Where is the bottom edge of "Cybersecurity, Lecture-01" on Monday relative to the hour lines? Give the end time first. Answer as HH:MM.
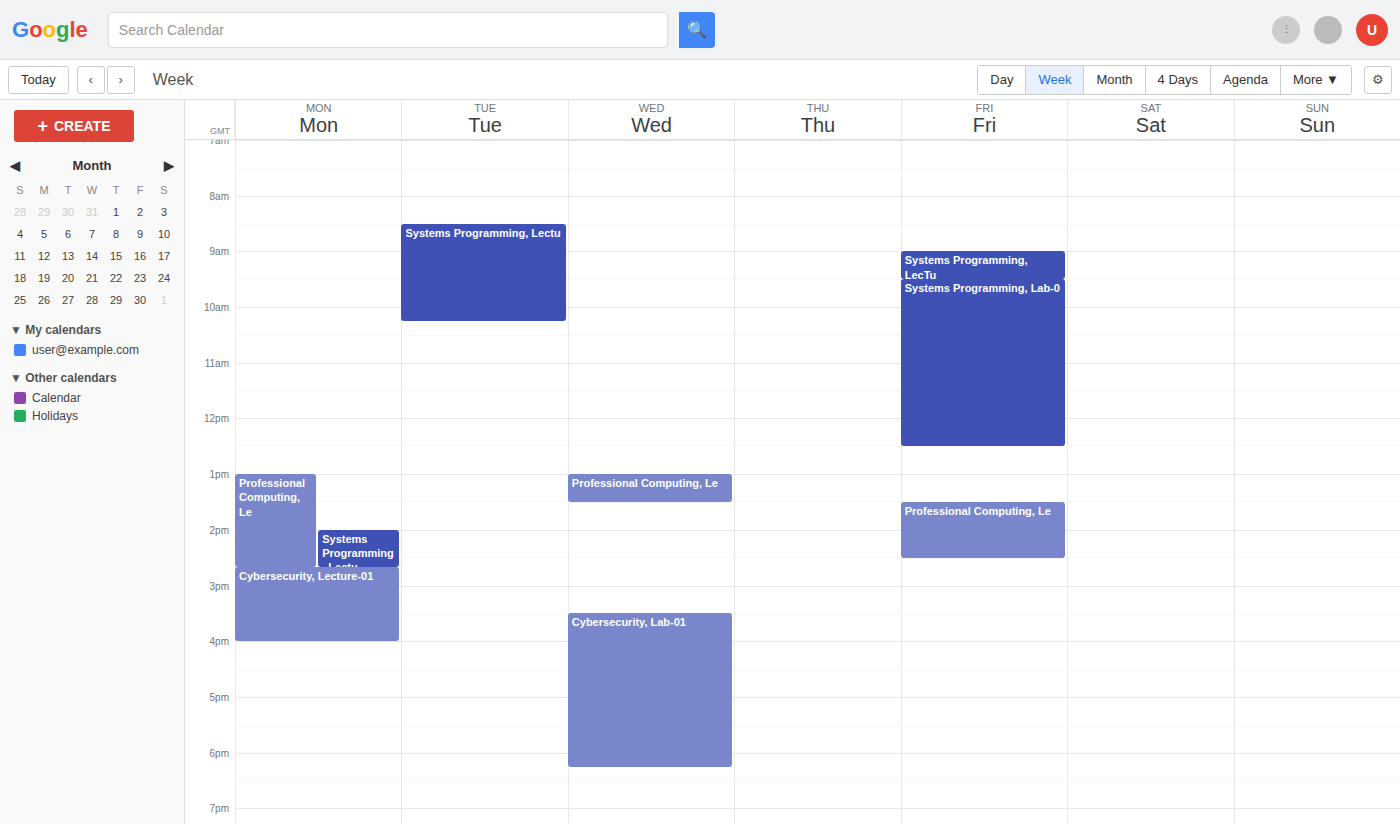
16:00 -- exactly on the 16:00 line.